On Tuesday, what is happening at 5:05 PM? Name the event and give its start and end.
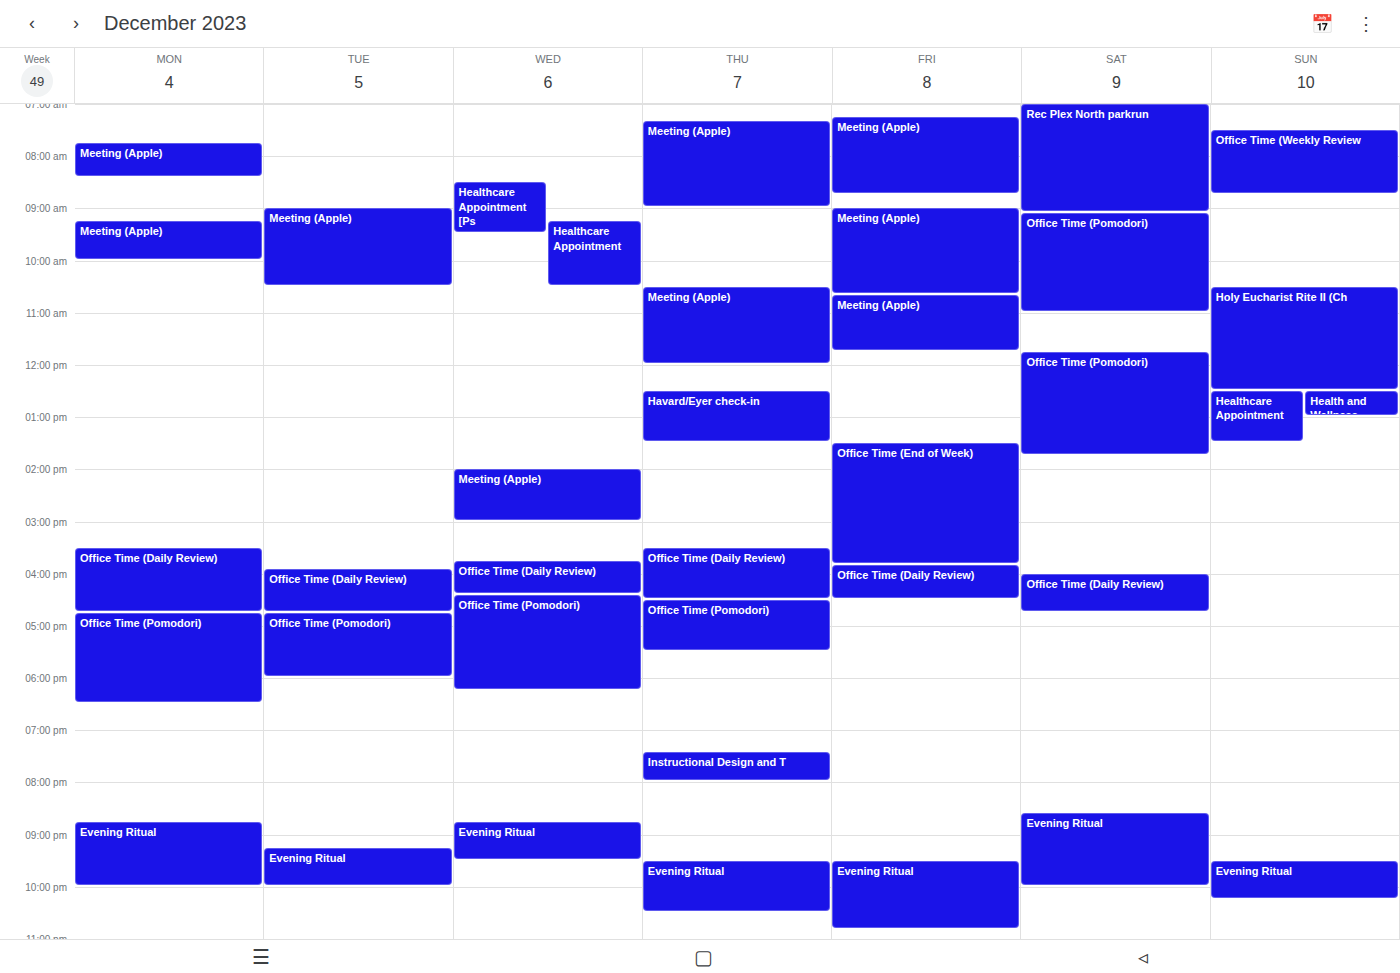
"Office Time (Pomodori)", 4:45 PM to 6:00 PM